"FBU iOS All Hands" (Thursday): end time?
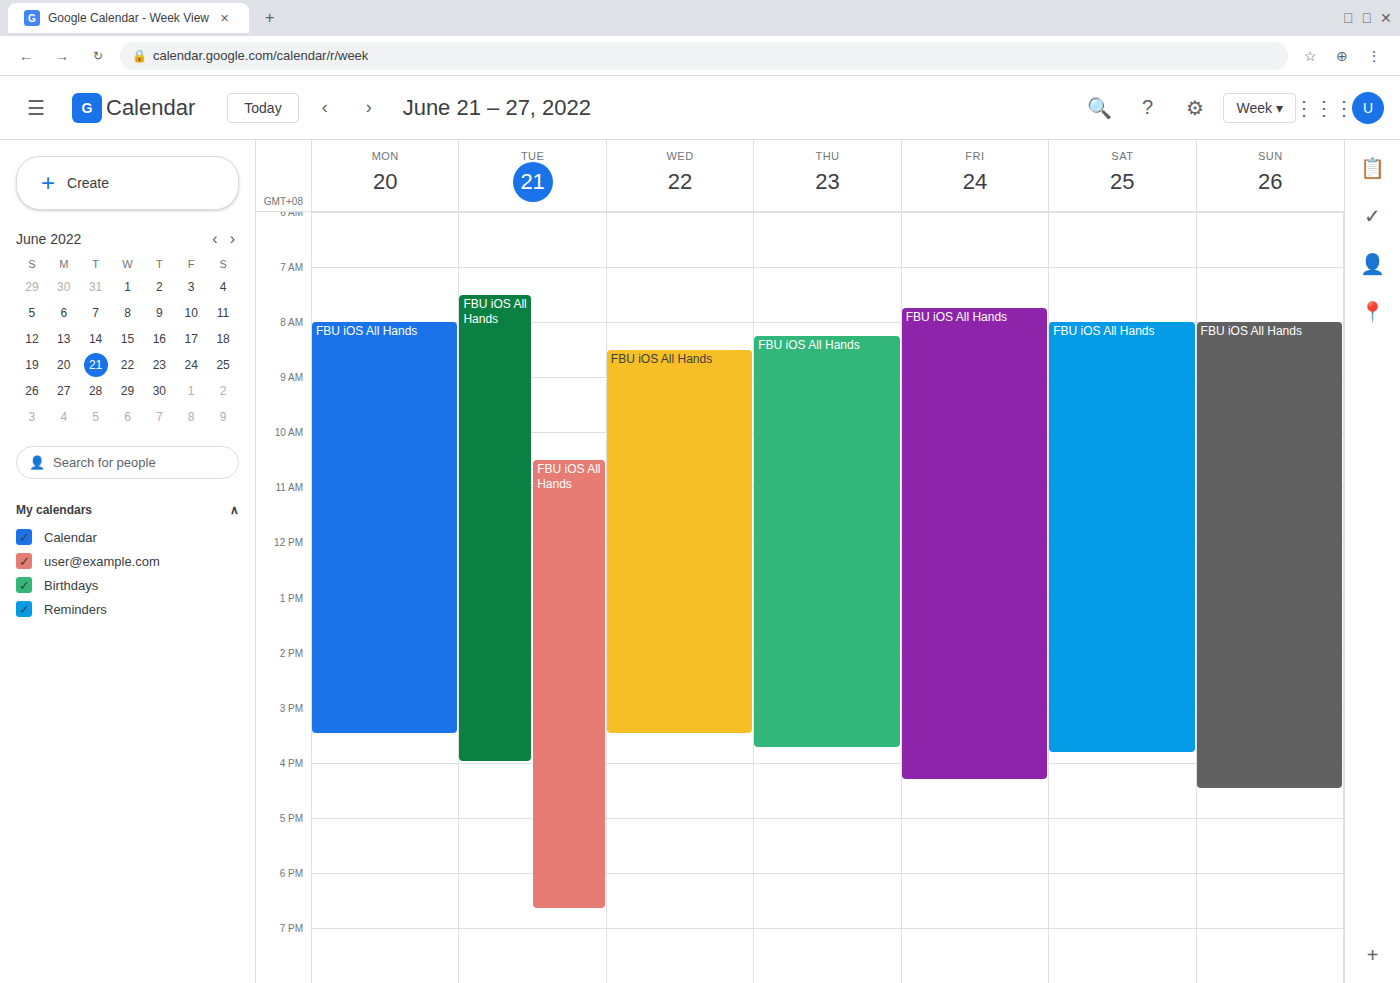
3:45 PM